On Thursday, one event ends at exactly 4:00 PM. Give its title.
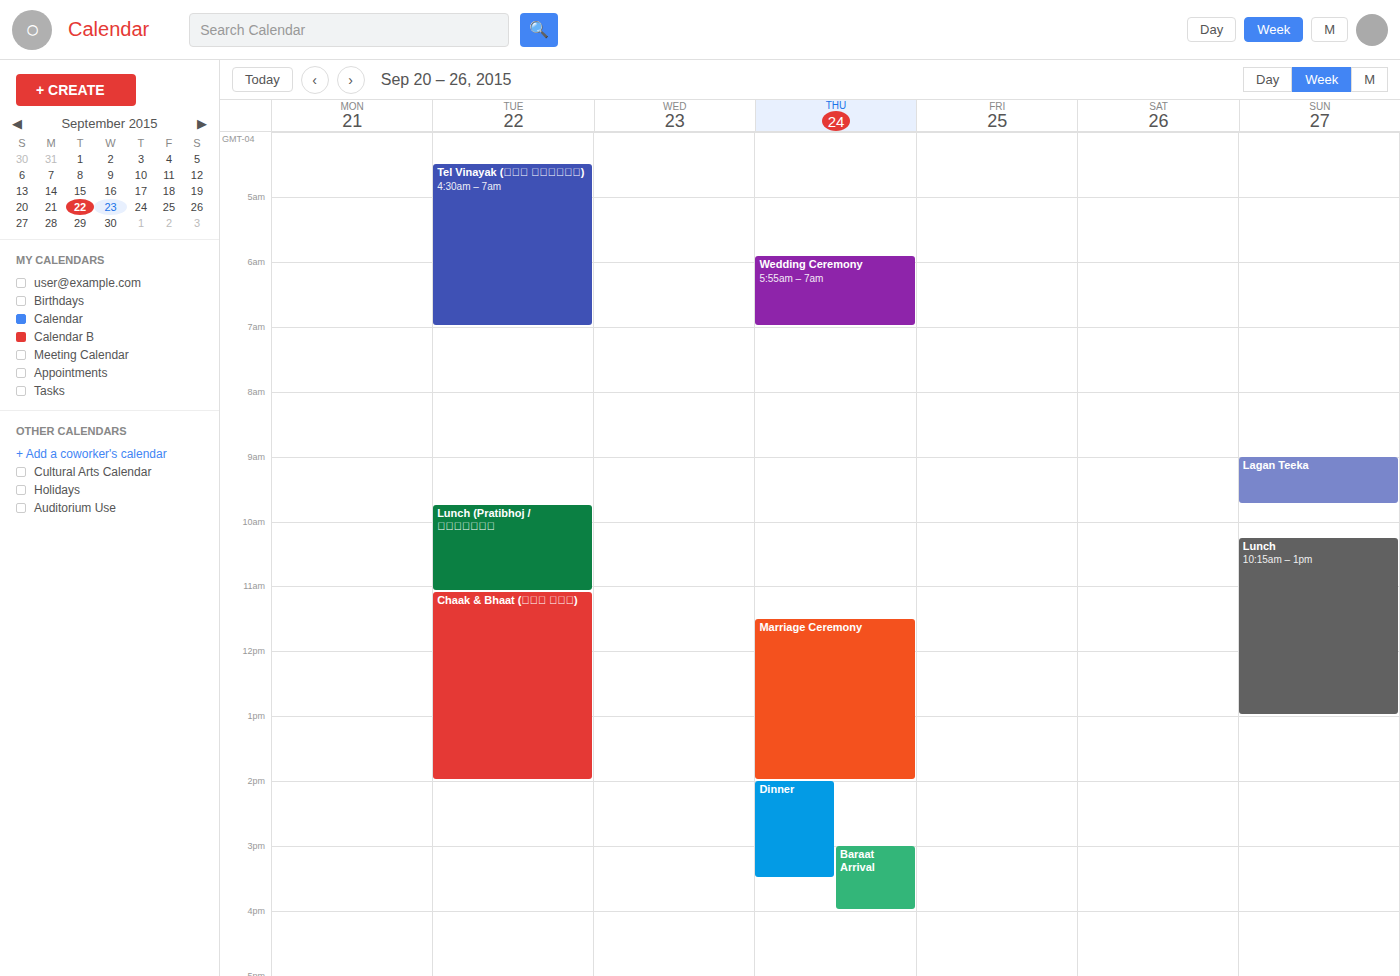
"Baraat Arrival"